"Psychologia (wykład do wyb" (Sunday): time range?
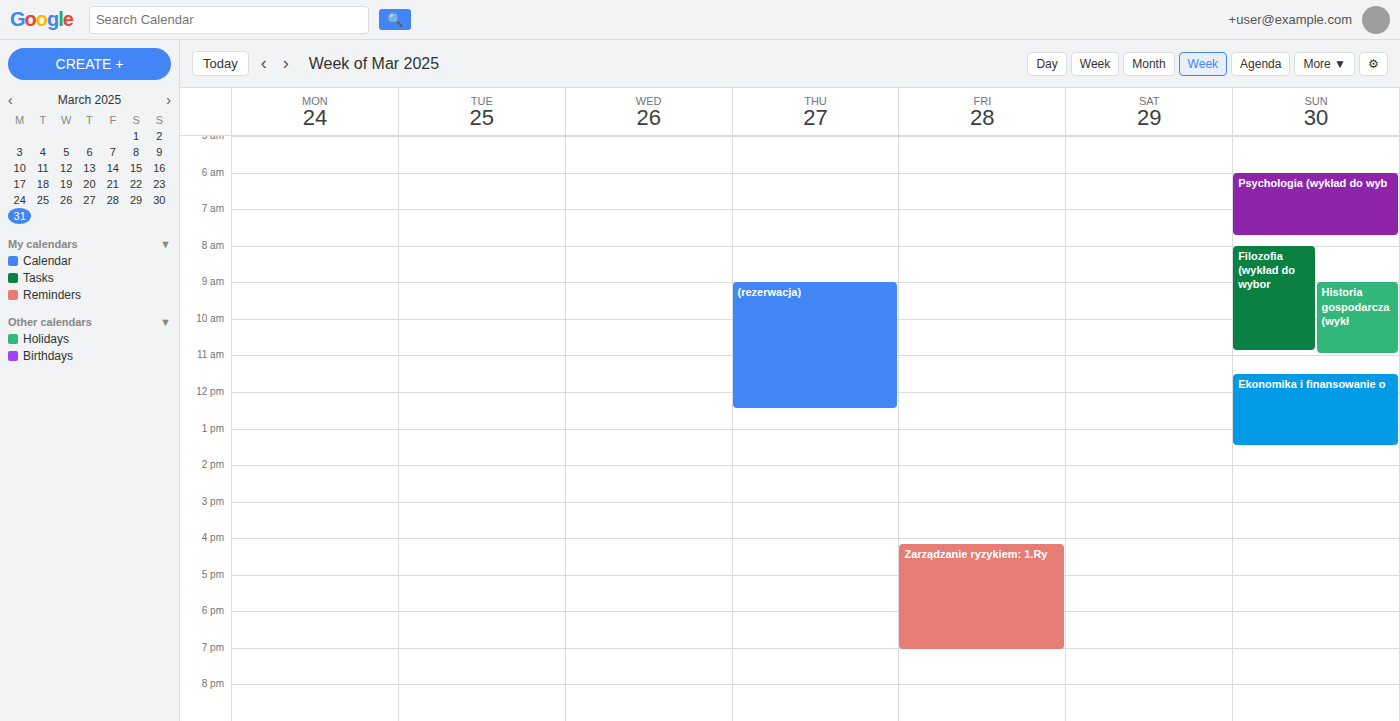
6:00 AM to 7:45 AM